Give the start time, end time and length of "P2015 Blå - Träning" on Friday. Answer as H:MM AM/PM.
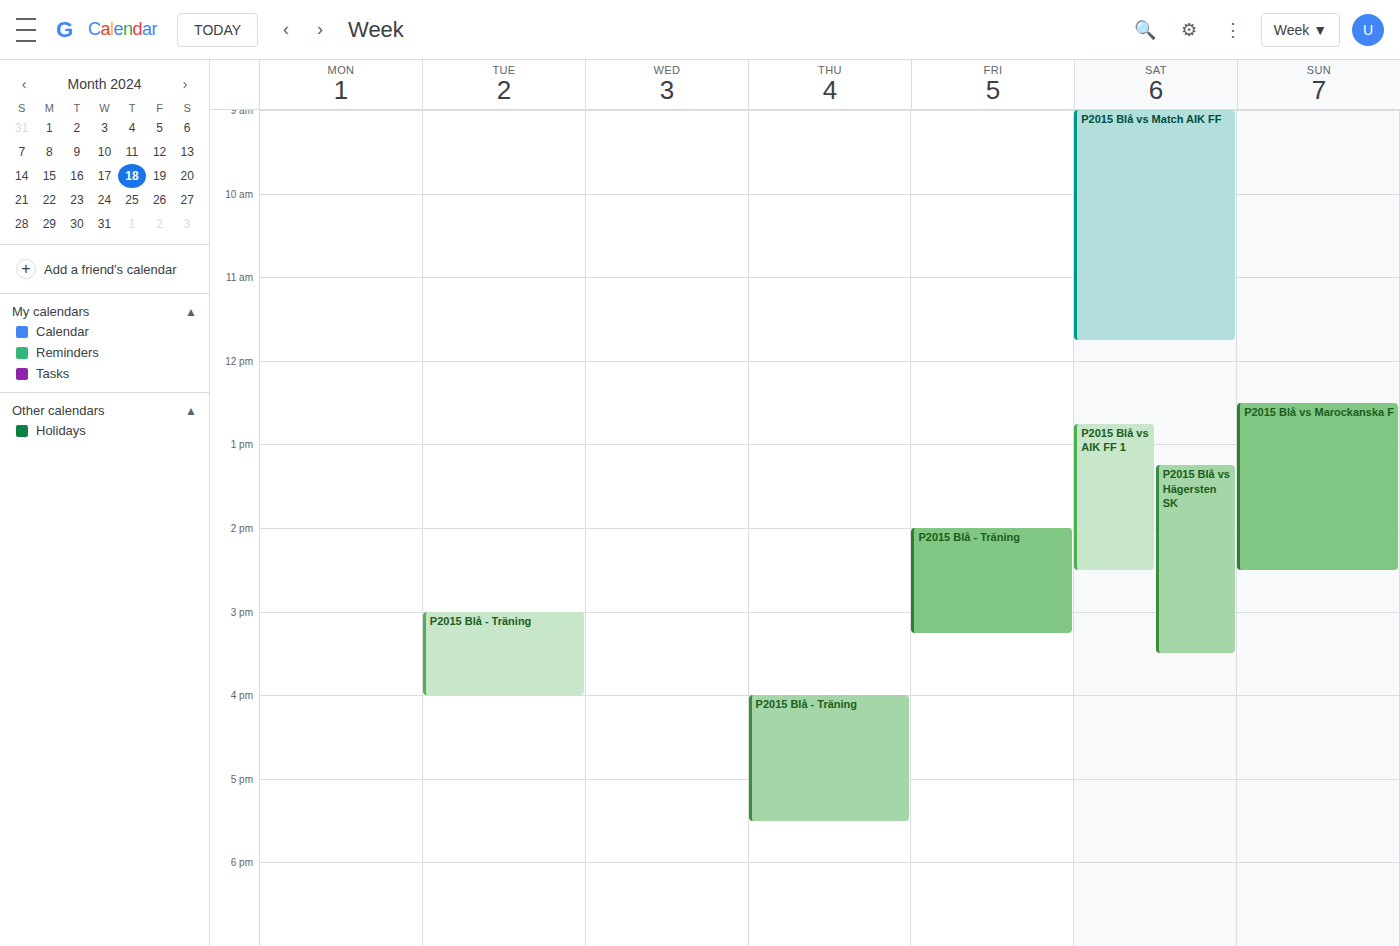
2:00 PM to 3:15 PM, 1 hour 15 minutes